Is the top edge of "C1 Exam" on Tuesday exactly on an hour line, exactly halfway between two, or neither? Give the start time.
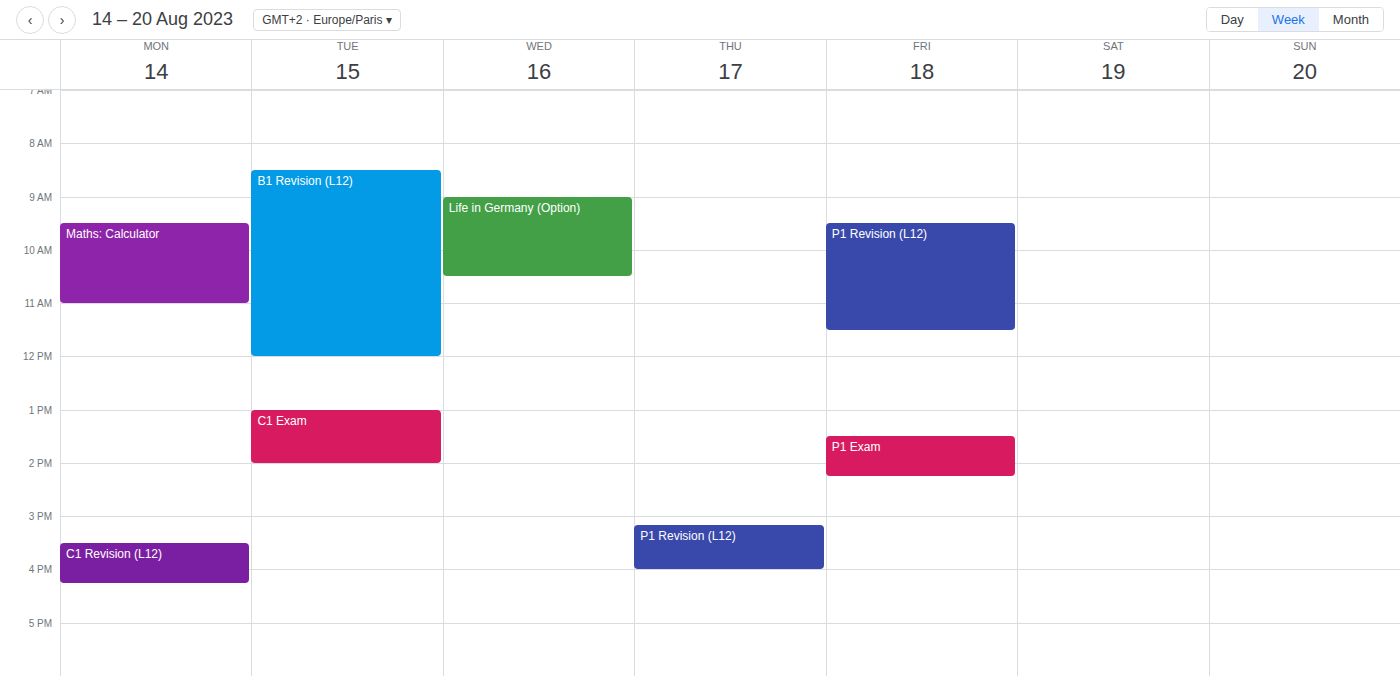
1:00 PM -- exactly on the 1 PM line.